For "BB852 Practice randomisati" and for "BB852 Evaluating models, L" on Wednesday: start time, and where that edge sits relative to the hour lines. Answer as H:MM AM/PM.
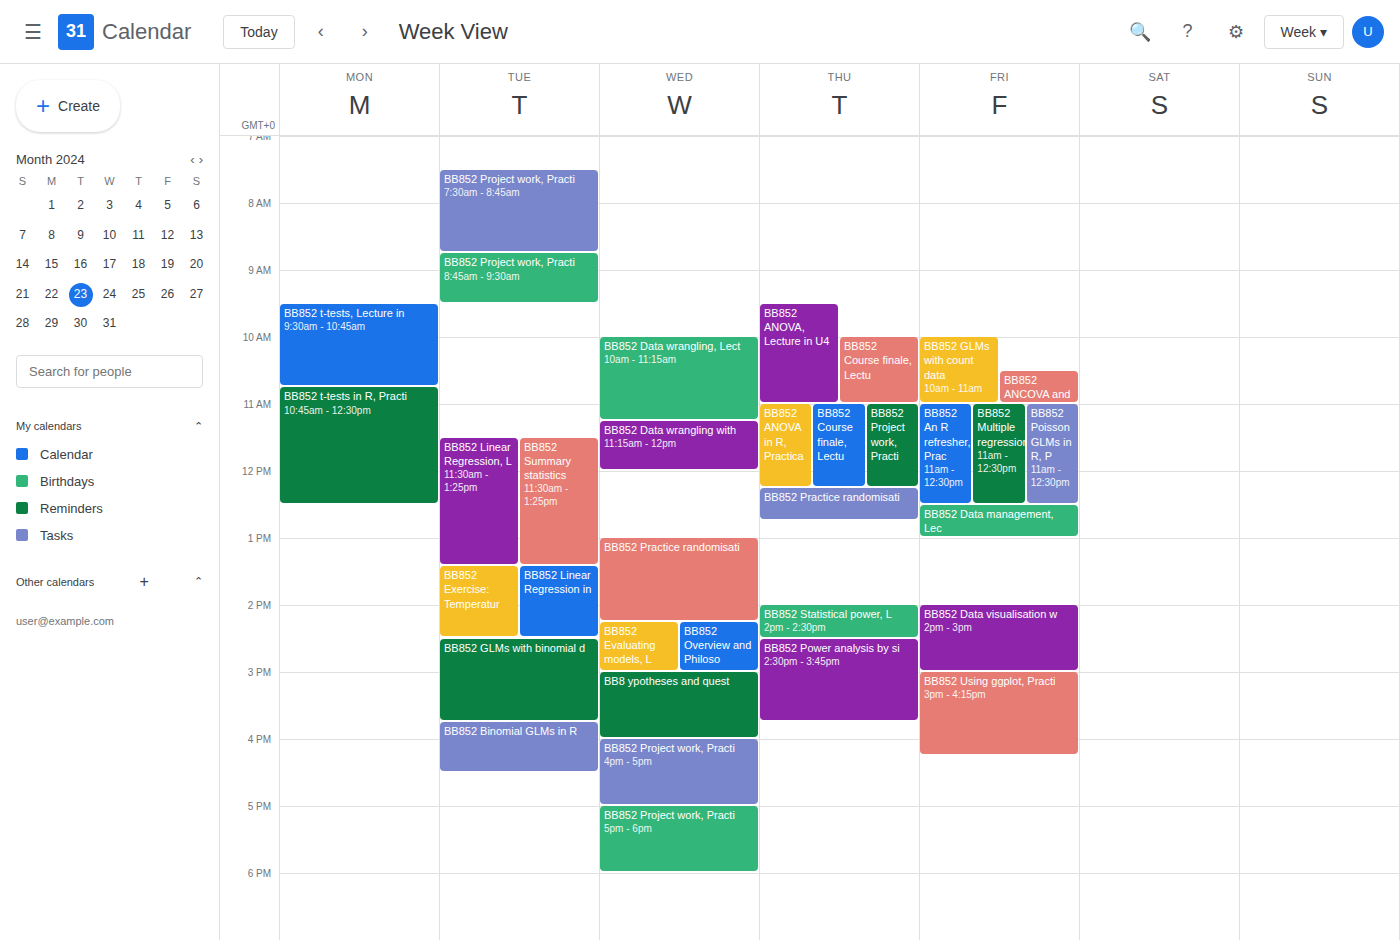
"BB852 Practice randomisati": 1:00 PM, exactly on the 1 PM line. "BB852 Evaluating models, L": 2:15 PM, neither: a quarter of the way from the 2 PM line to the 3 PM line.